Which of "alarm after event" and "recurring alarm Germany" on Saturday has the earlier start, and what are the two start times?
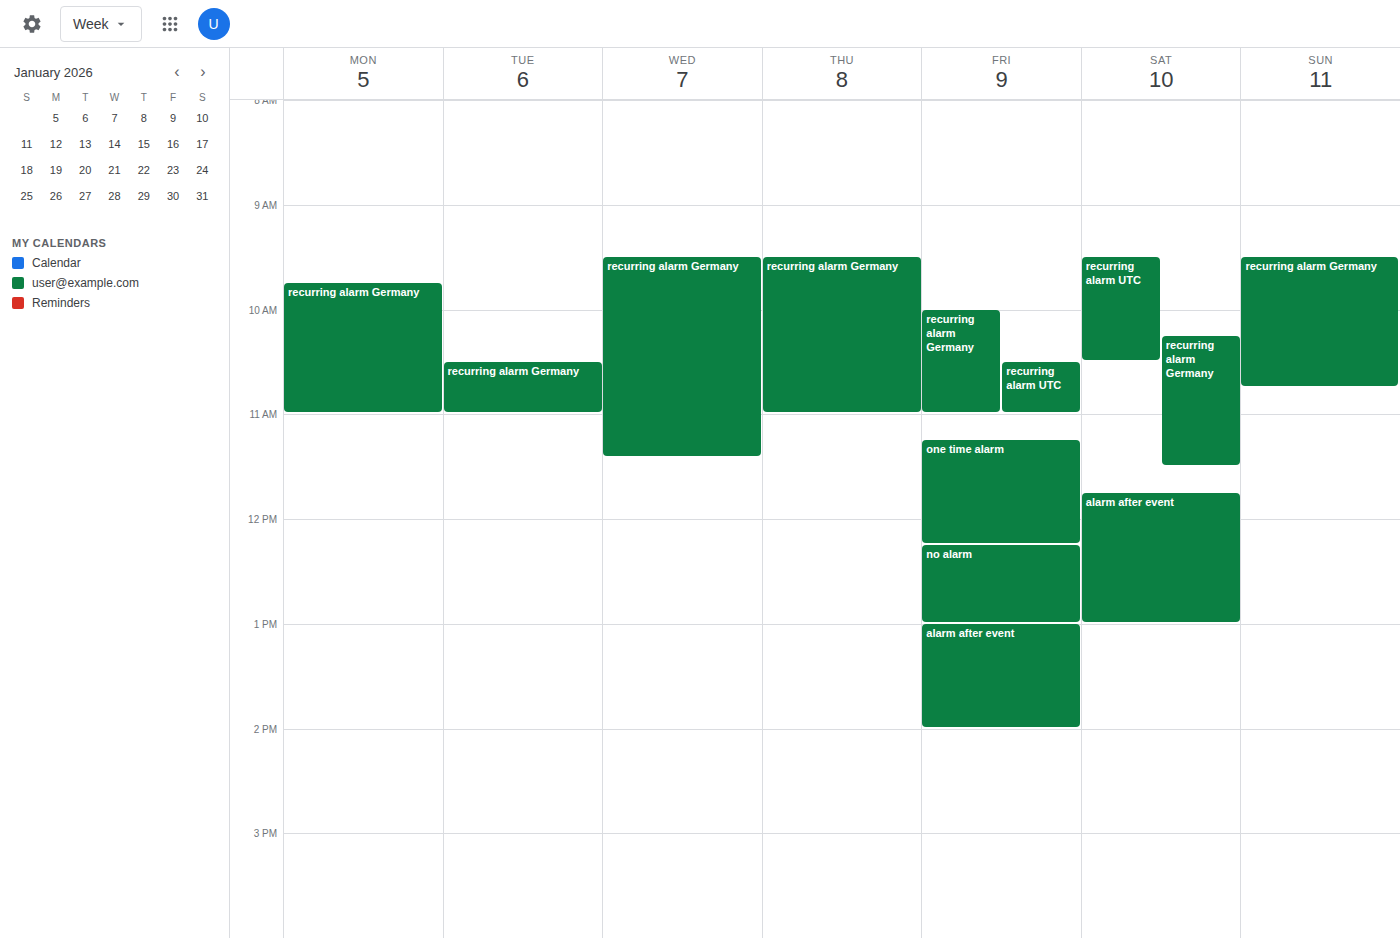
"recurring alarm Germany" 10:15; "alarm after event" 11:45.